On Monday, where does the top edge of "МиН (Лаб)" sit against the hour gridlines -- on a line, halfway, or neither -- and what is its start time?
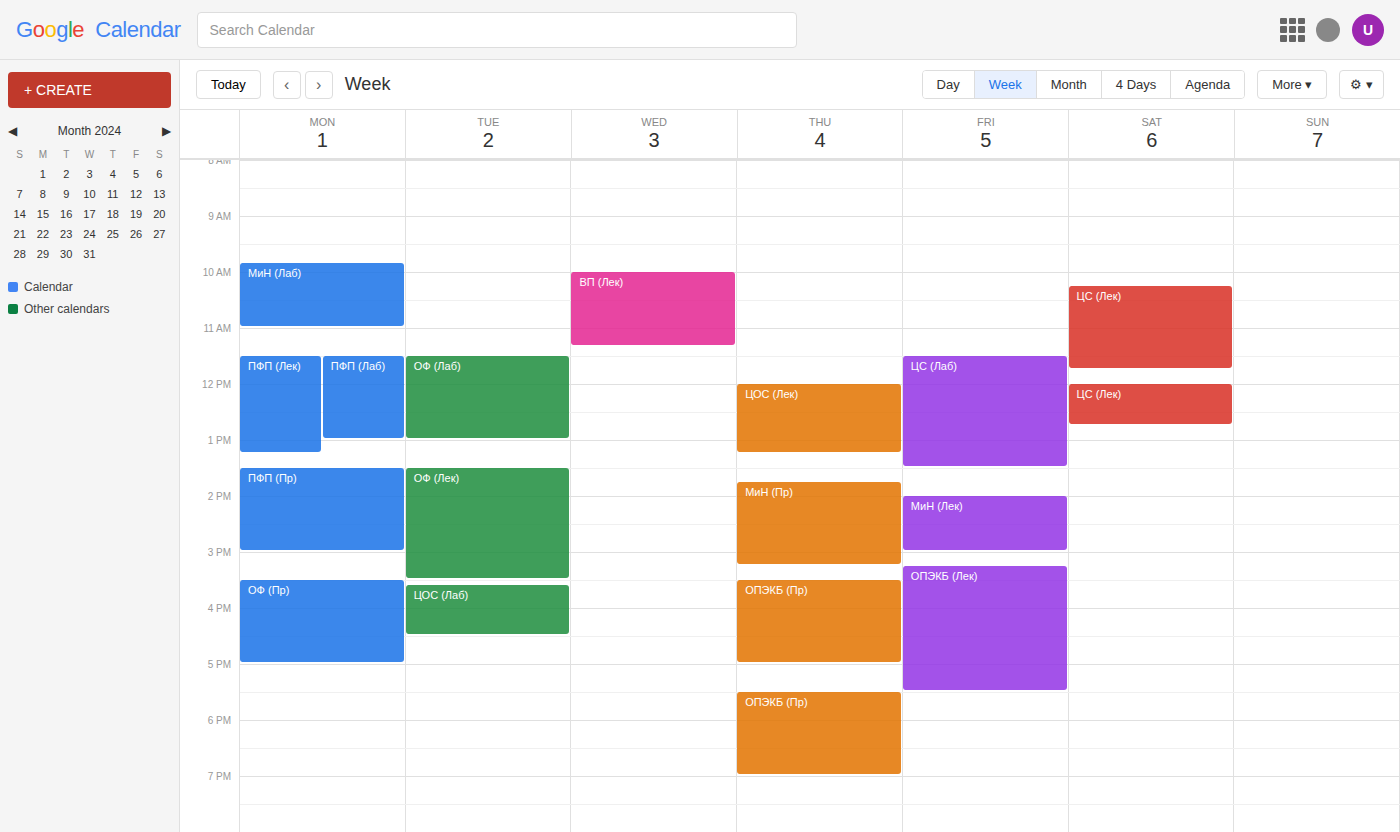
9:50 AM -- neither: 50 minutes below the 9 AM line and 10 minutes above the 10 AM line.